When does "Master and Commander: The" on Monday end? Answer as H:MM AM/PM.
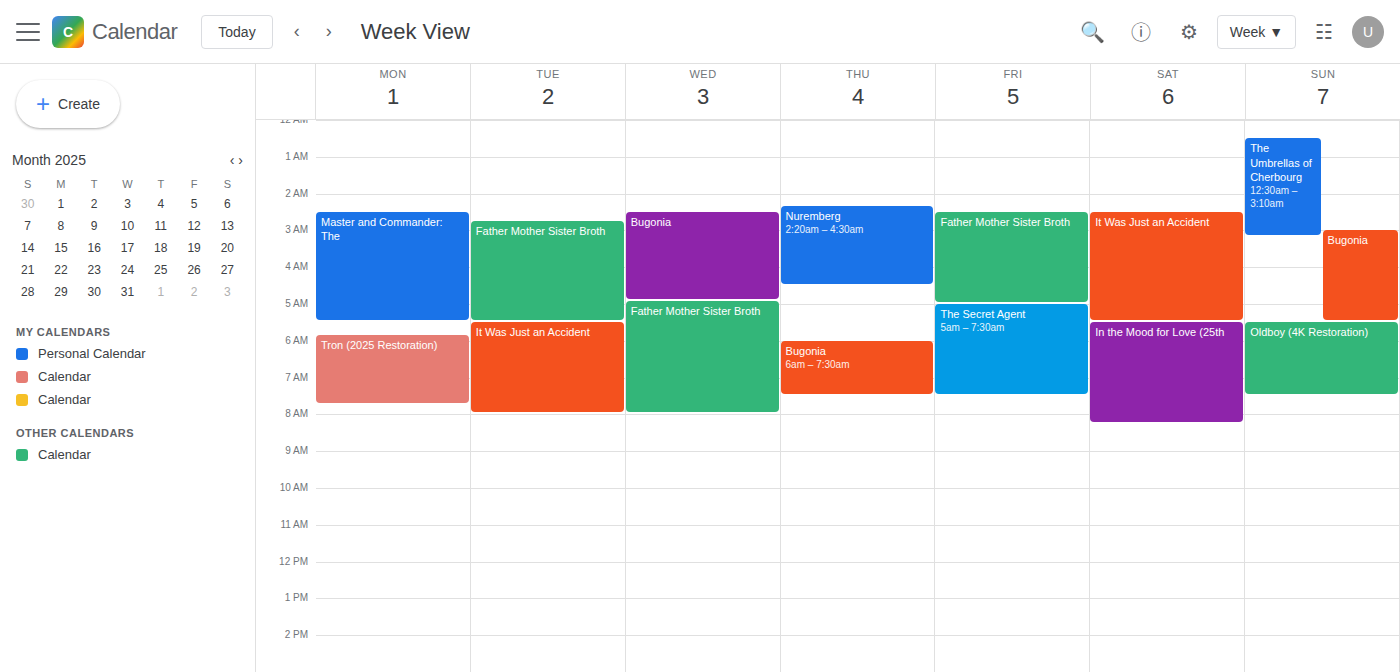
5:30 AM